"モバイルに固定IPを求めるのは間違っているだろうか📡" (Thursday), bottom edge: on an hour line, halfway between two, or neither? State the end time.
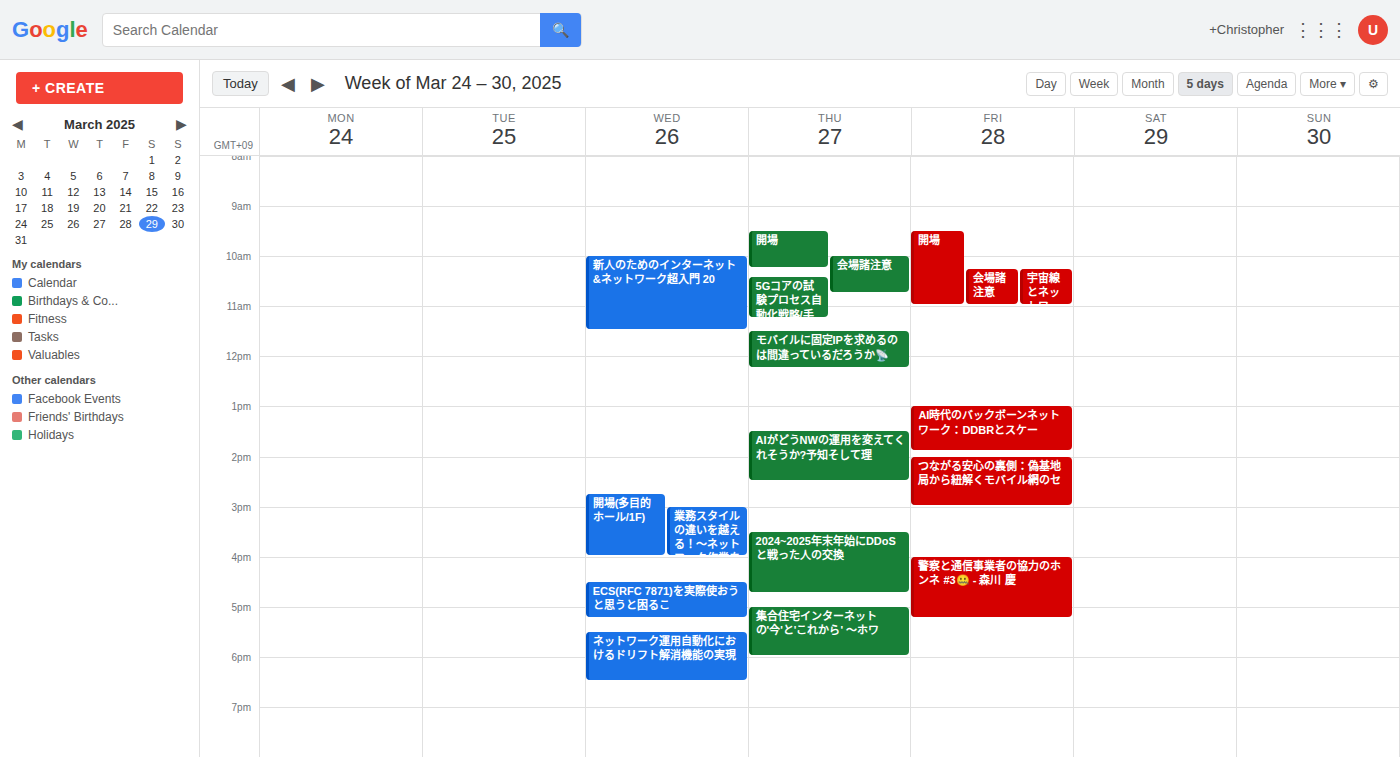
12:15 -- neither: a quarter of the way from the 12:00 line to the 13:00 line.